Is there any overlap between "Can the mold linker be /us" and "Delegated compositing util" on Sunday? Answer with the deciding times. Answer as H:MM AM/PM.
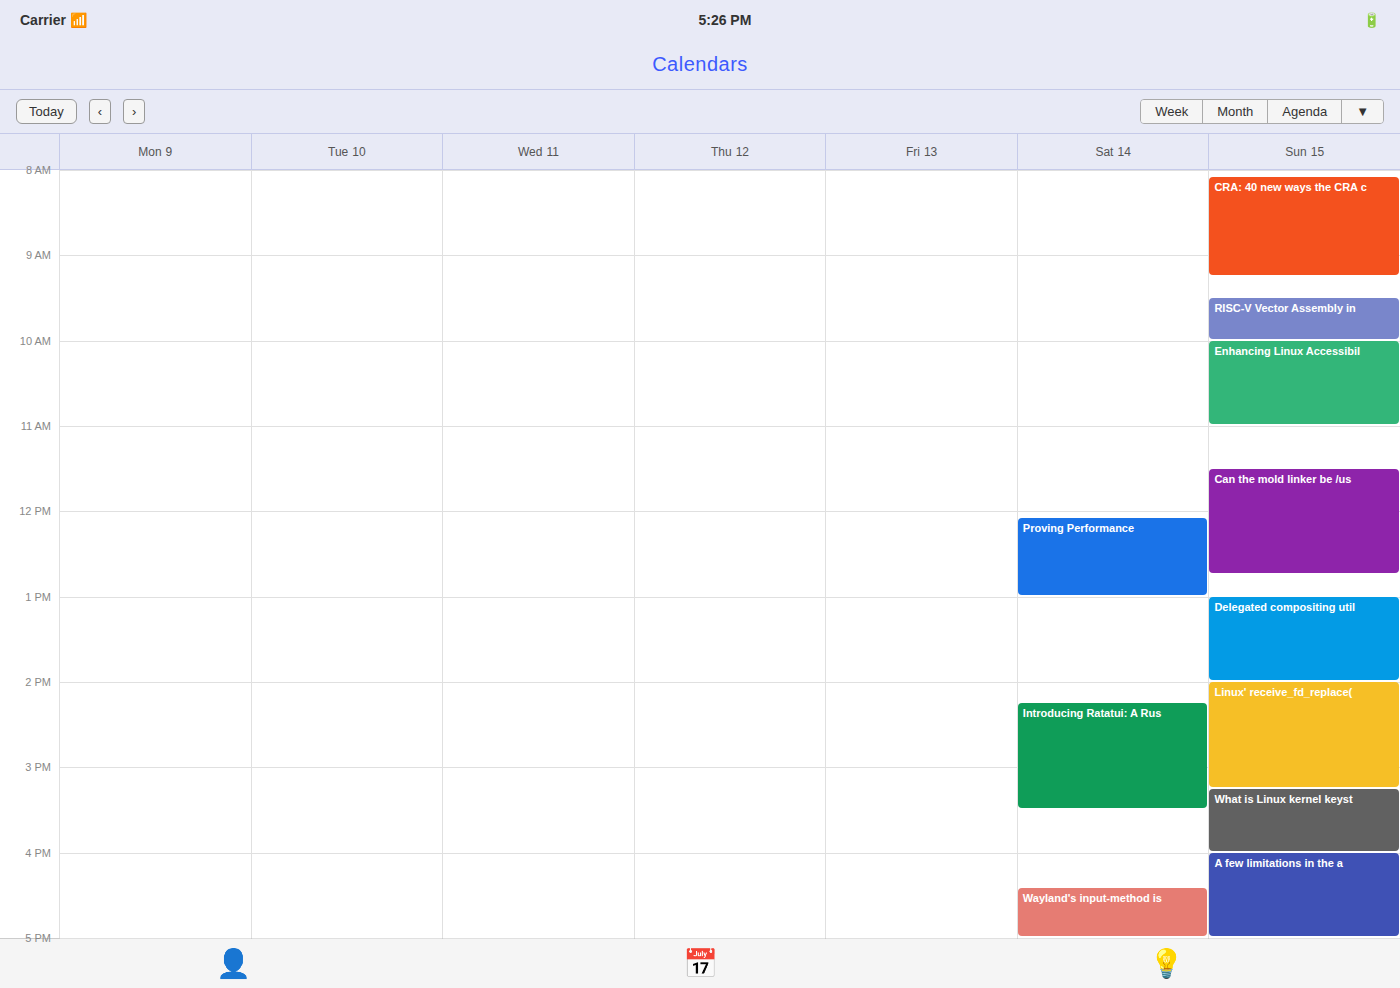
"Can the mold linker be /us" ends at 12:45 PM and "Delegated compositing util" starts at 1:00 PM -- no overlap.